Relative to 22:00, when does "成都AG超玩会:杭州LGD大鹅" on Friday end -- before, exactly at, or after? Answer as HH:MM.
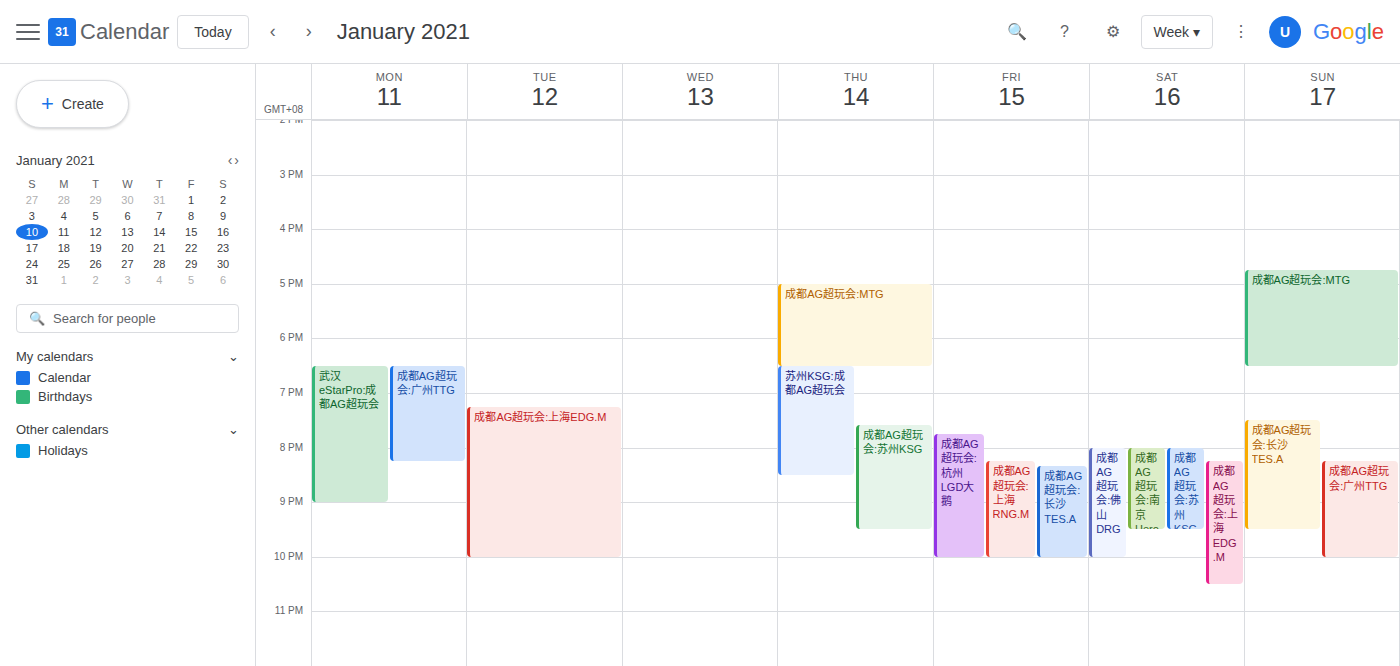
22:00 -- exactly at 22:00, on the 22:00 line.